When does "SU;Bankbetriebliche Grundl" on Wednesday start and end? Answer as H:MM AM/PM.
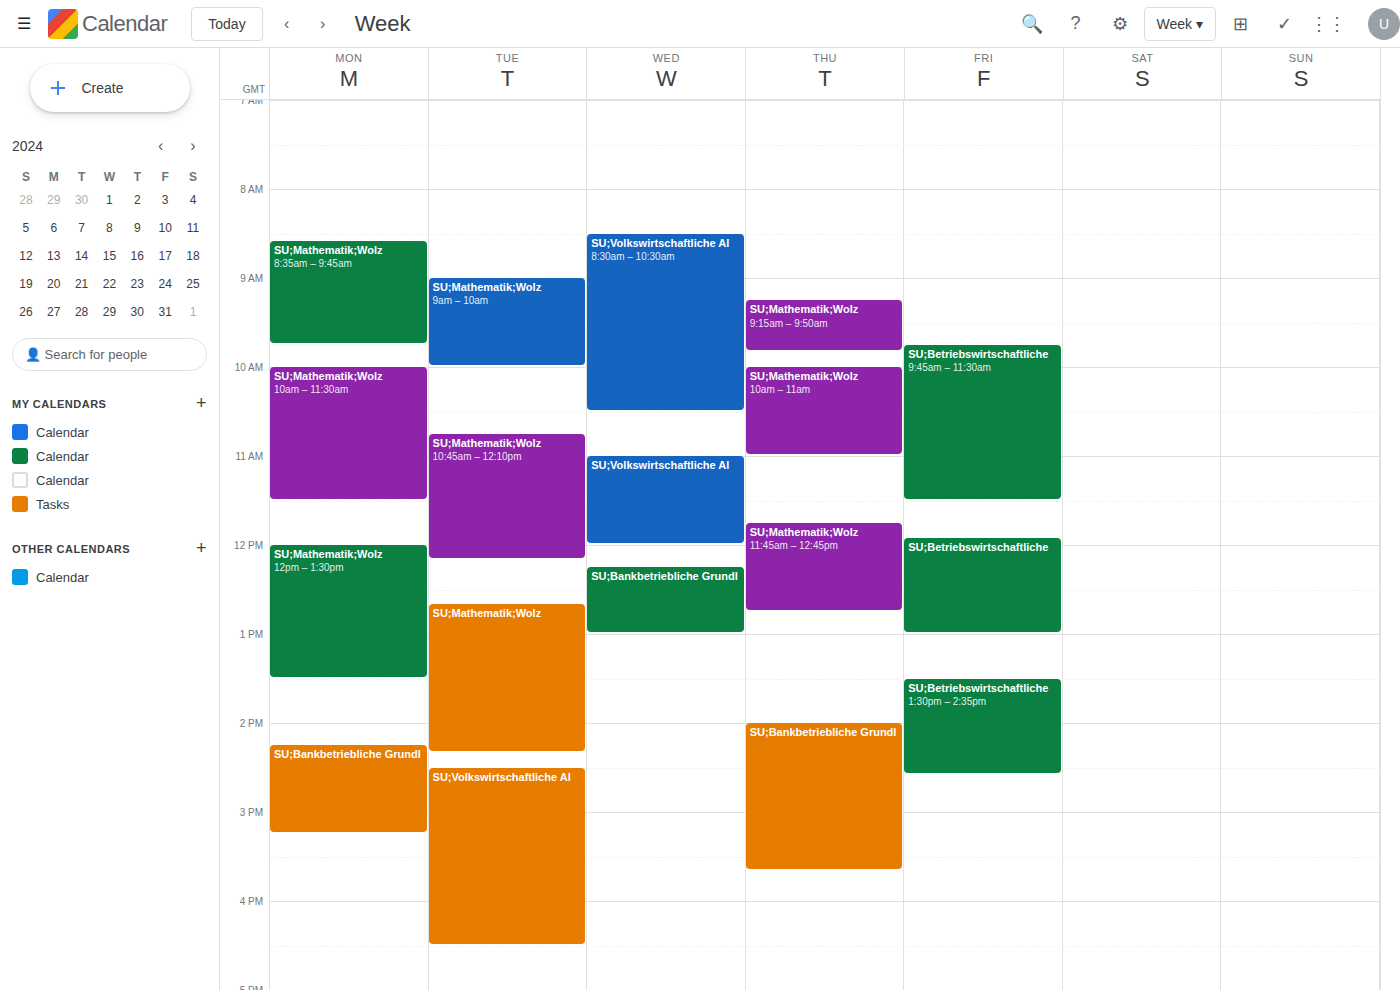
12:15 PM to 1:00 PM